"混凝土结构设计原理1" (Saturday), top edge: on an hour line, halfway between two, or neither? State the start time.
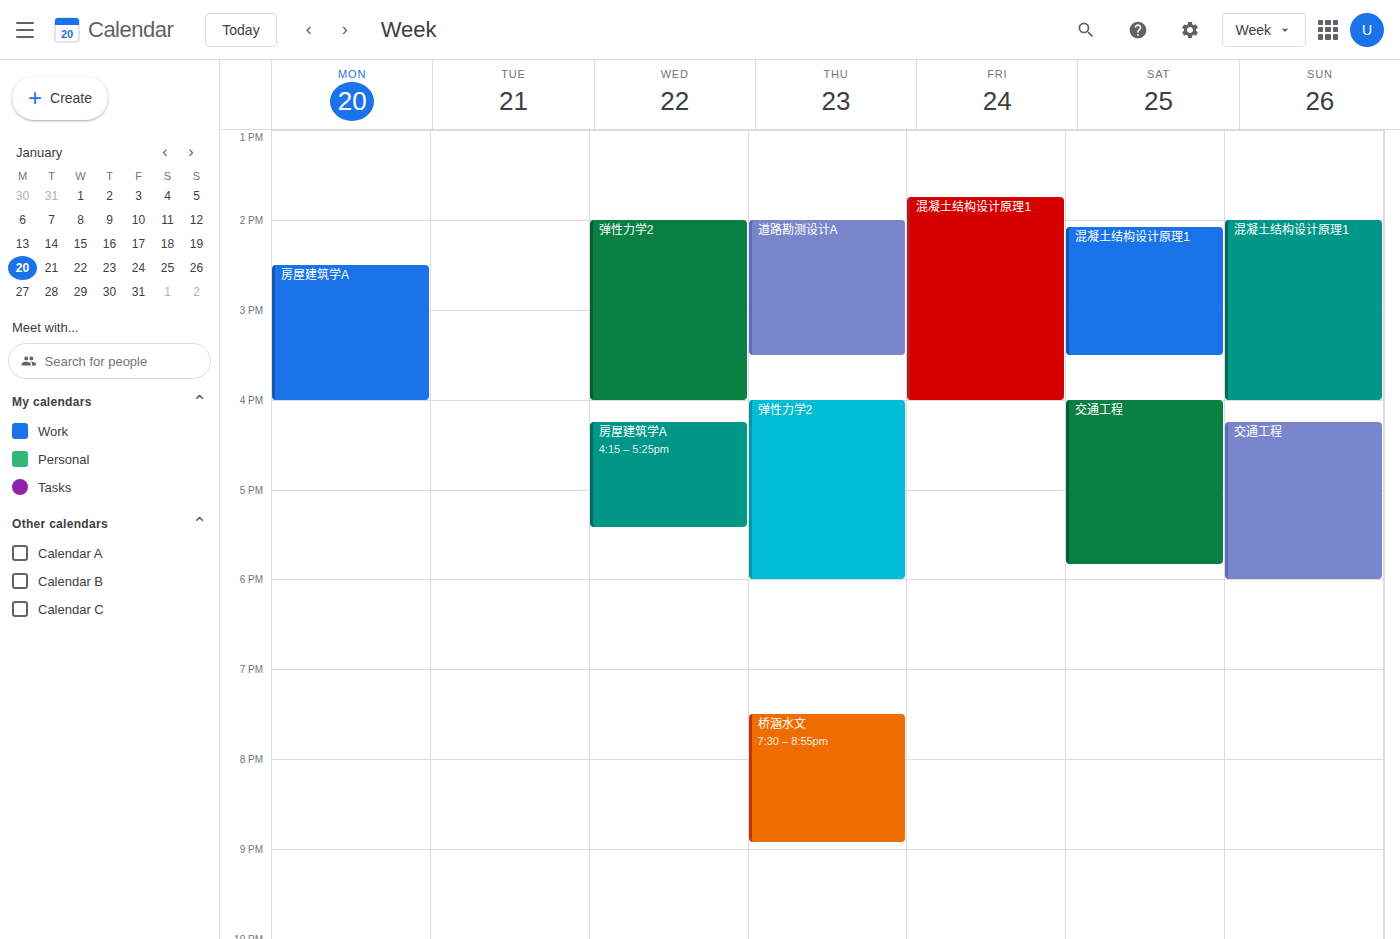
14:05 -- neither: 5 minutes below the 14:00 line and 55 minutes above the 15:00 line.